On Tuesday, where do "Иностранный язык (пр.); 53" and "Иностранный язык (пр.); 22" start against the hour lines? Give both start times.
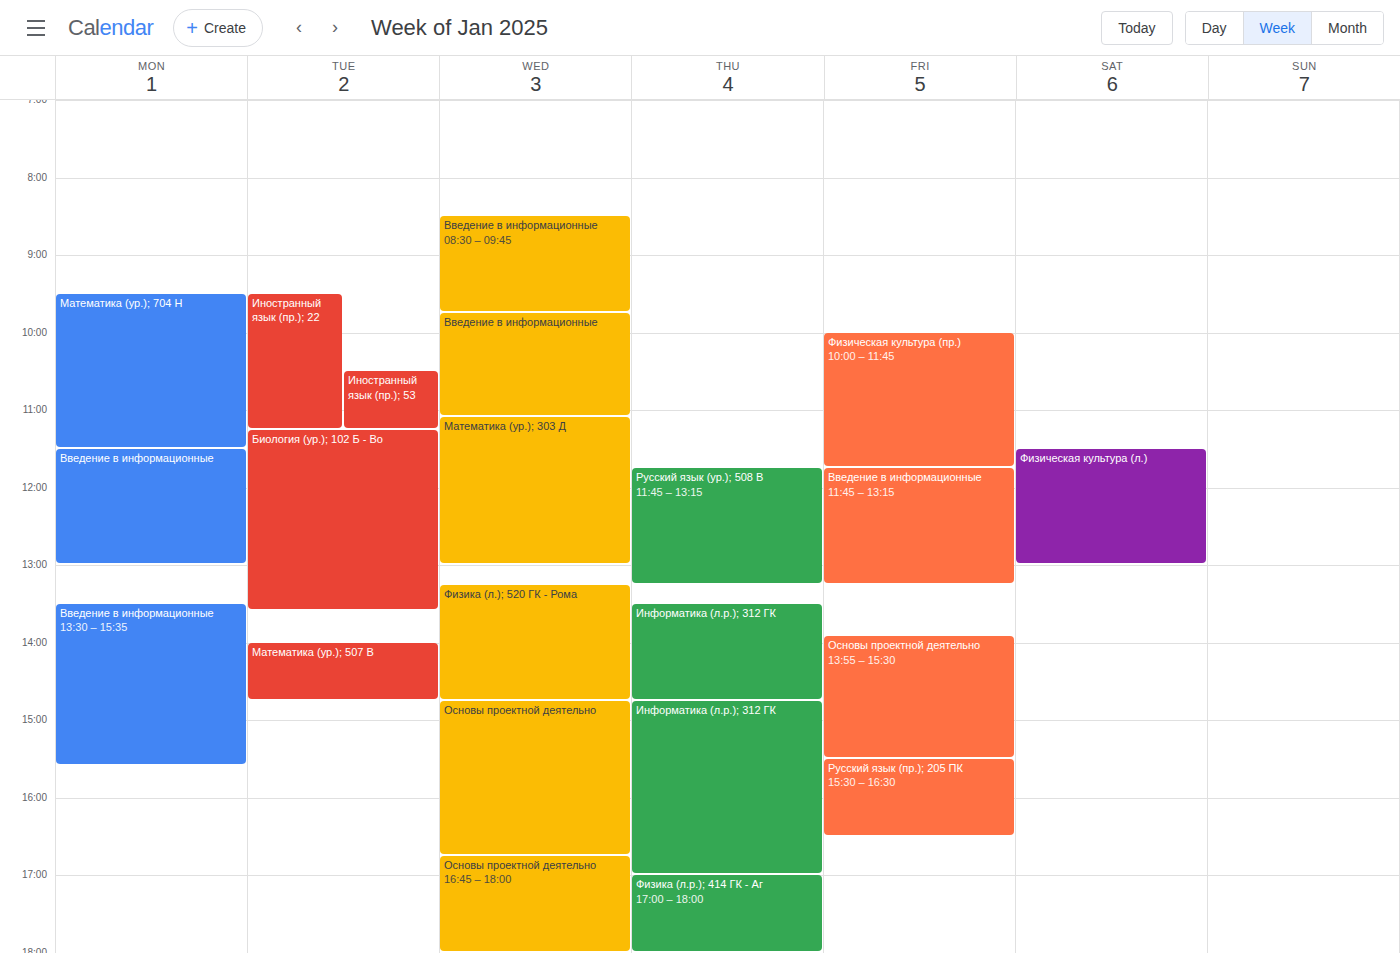
"Иностранный язык (пр.); 53": 10:30 AM, halfway between the 10 AM and 11 AM lines. "Иностранный язык (пр.); 22": 9:30 AM, halfway between the 9 AM and 10 AM lines.